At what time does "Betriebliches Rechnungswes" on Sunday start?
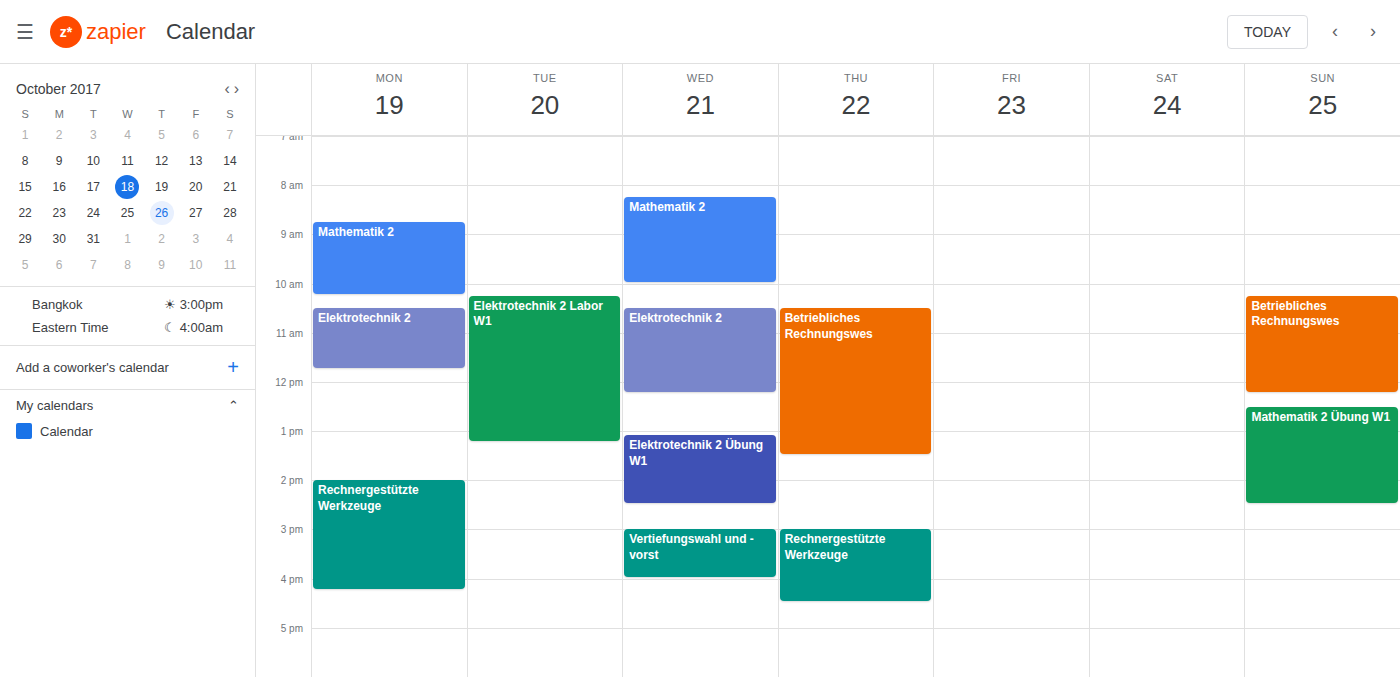
10:15 AM